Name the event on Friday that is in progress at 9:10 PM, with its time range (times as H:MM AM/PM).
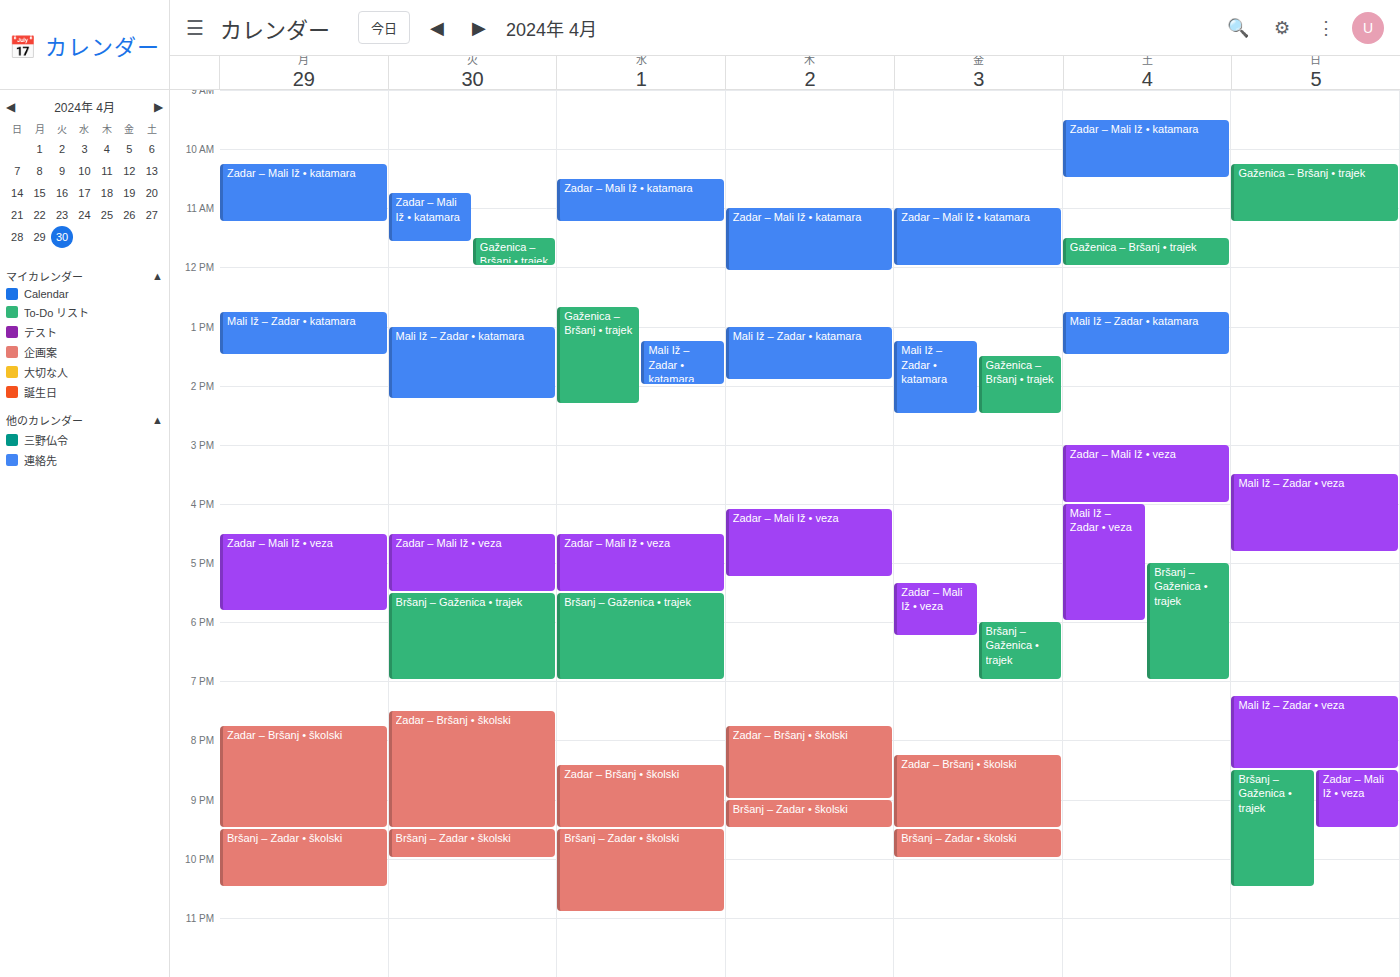
"Zadar – Bršanj • školski", 8:15 PM to 9:30 PM